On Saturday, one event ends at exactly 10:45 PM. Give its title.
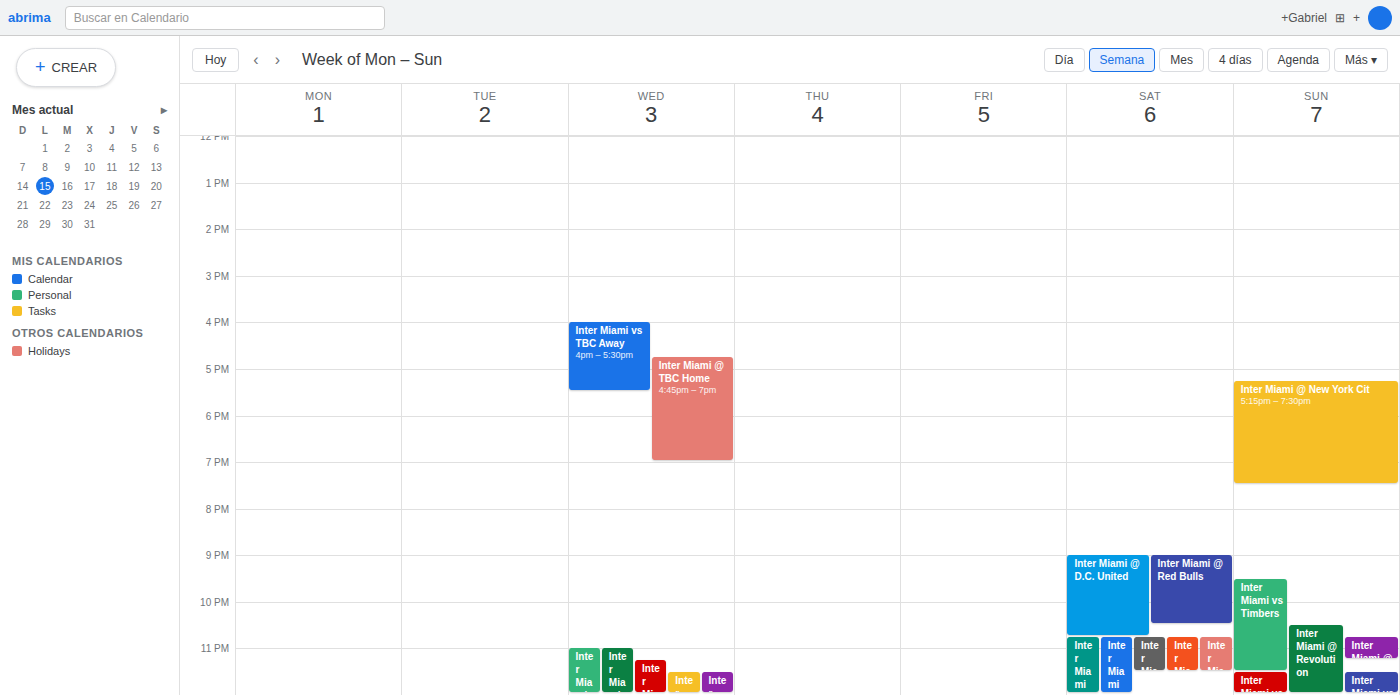
"Inter Miami @ D.C. United"